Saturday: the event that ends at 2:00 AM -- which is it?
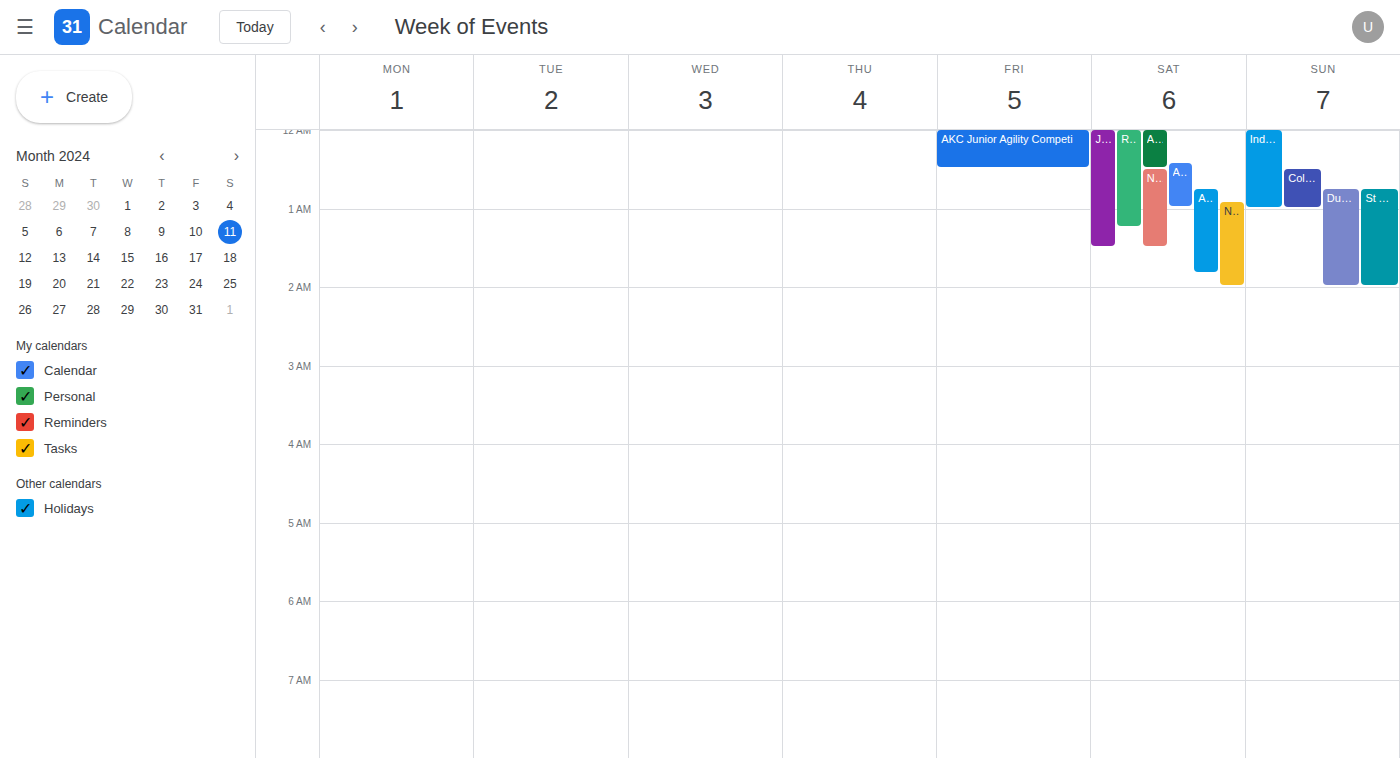
"Northern Virginia Reptile"